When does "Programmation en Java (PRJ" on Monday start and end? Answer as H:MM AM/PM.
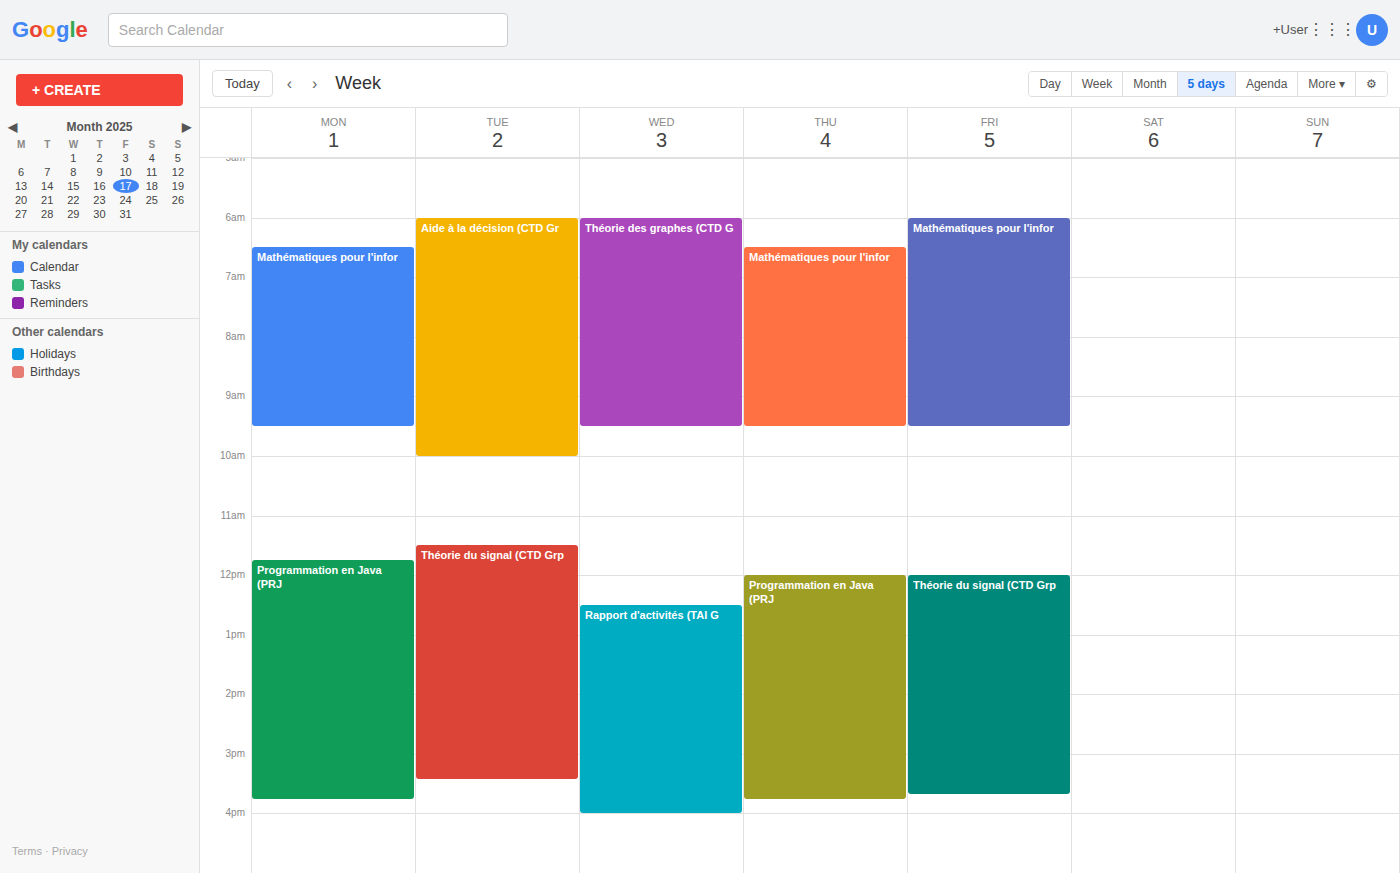
11:45 AM to 3:45 PM